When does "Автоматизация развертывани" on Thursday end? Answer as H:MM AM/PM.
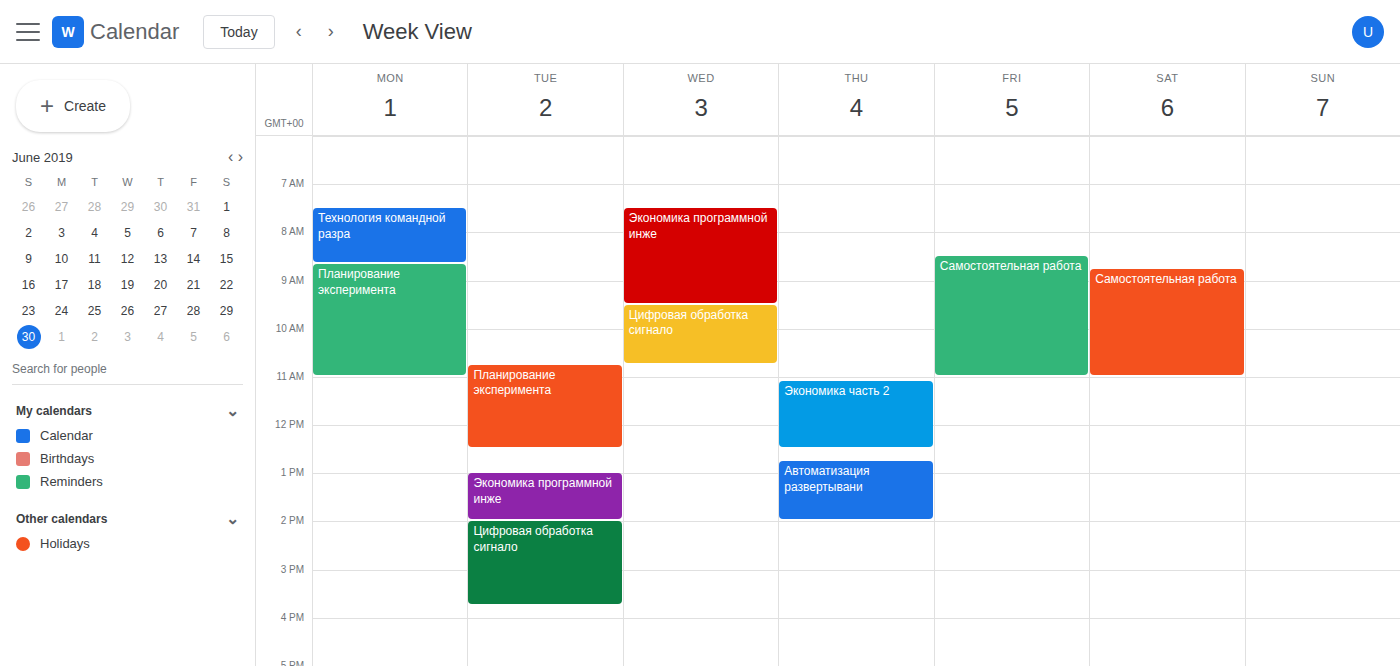
2:00 PM